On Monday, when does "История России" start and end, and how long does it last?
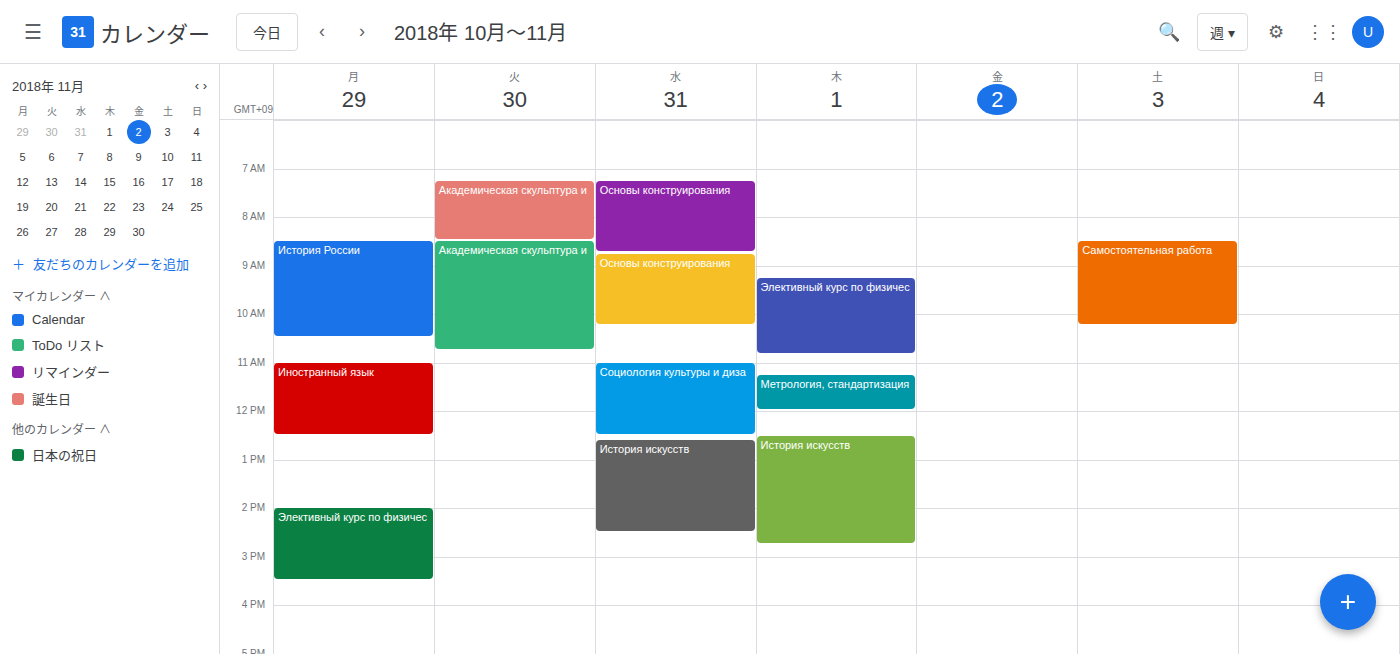
8:30 AM to 10:30 AM, 2 hours